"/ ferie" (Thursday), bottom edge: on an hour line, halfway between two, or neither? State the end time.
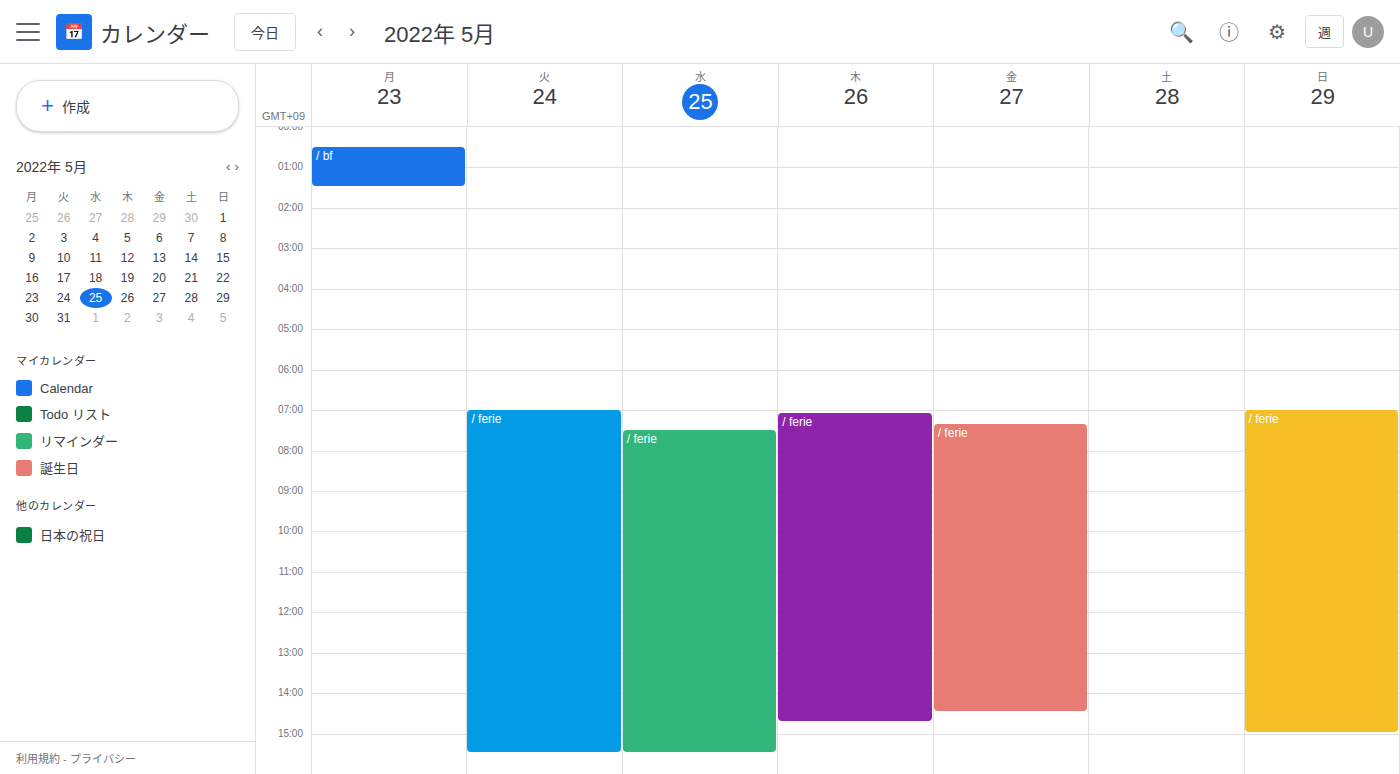
2:45 PM -- neither: three quarters of the way from the 2 PM line to the 3 PM line.